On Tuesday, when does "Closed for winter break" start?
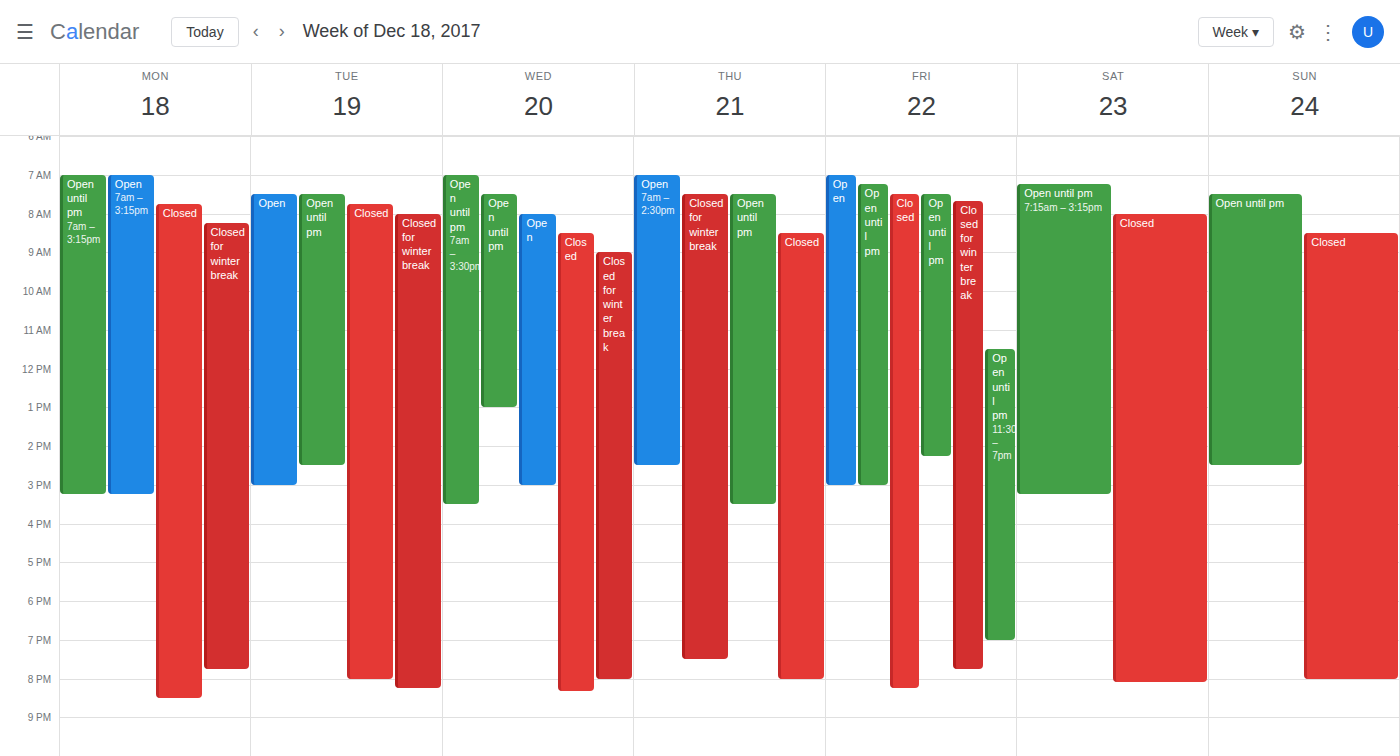
8:00 AM